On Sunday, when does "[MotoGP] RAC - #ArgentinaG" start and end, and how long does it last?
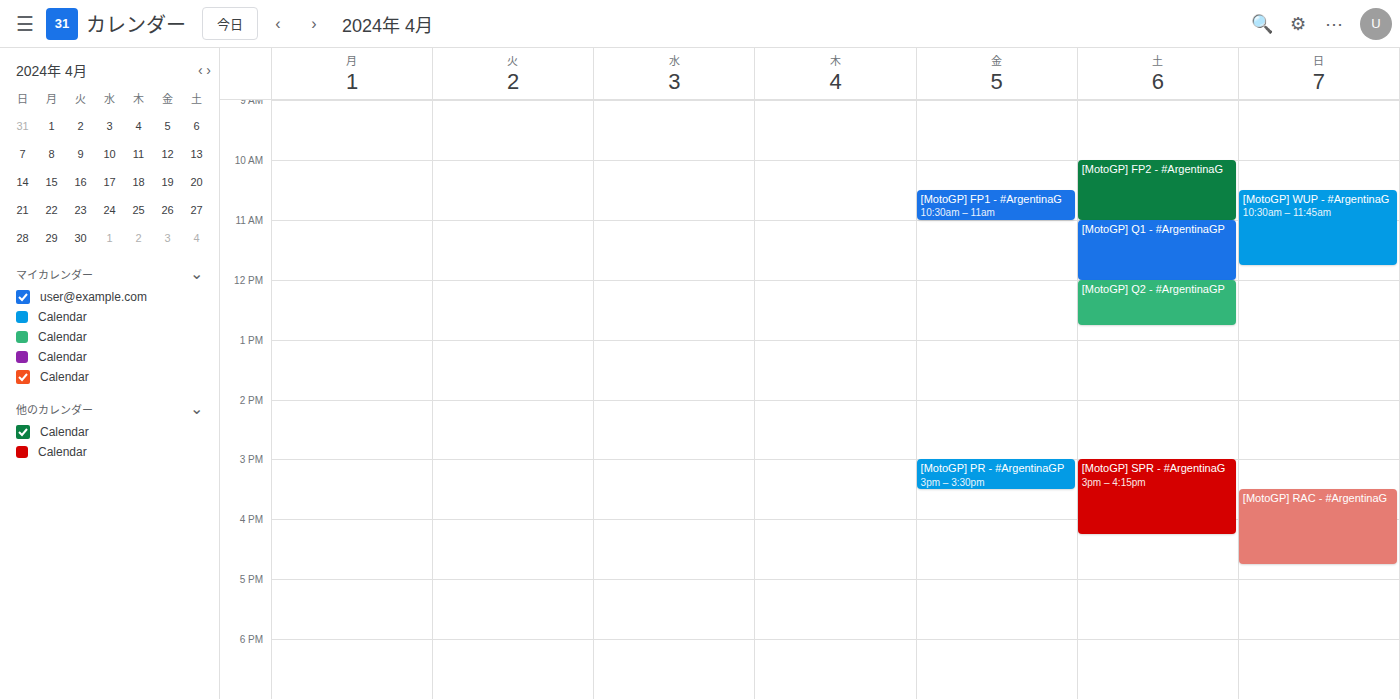
3:30 PM to 4:45 PM, 1 hour 15 minutes